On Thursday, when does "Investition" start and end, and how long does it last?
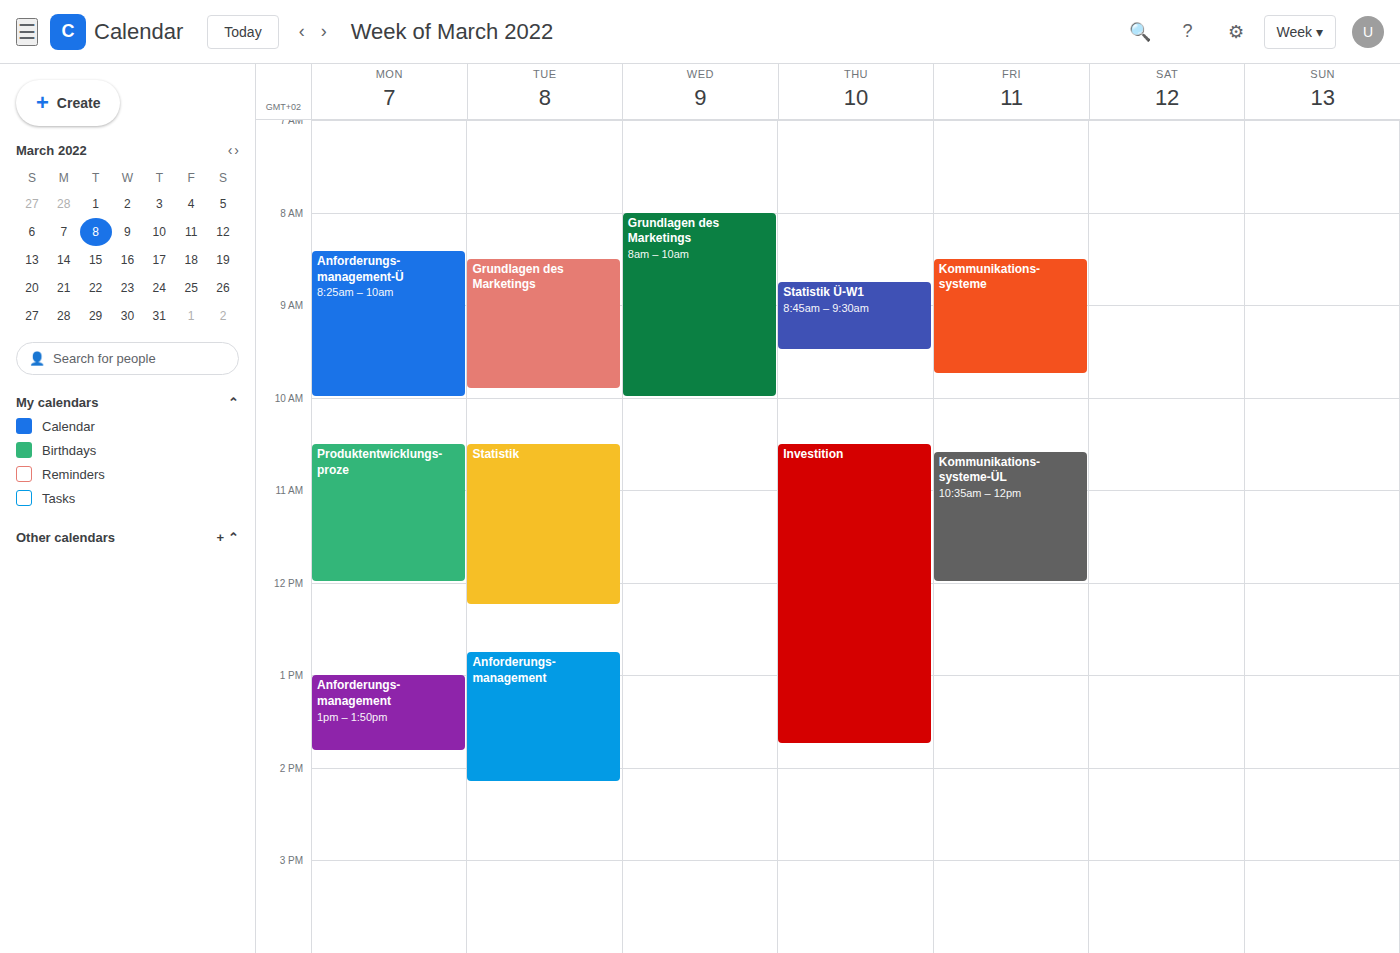
10:30 AM to 1:45 PM, 3 hours 15 minutes